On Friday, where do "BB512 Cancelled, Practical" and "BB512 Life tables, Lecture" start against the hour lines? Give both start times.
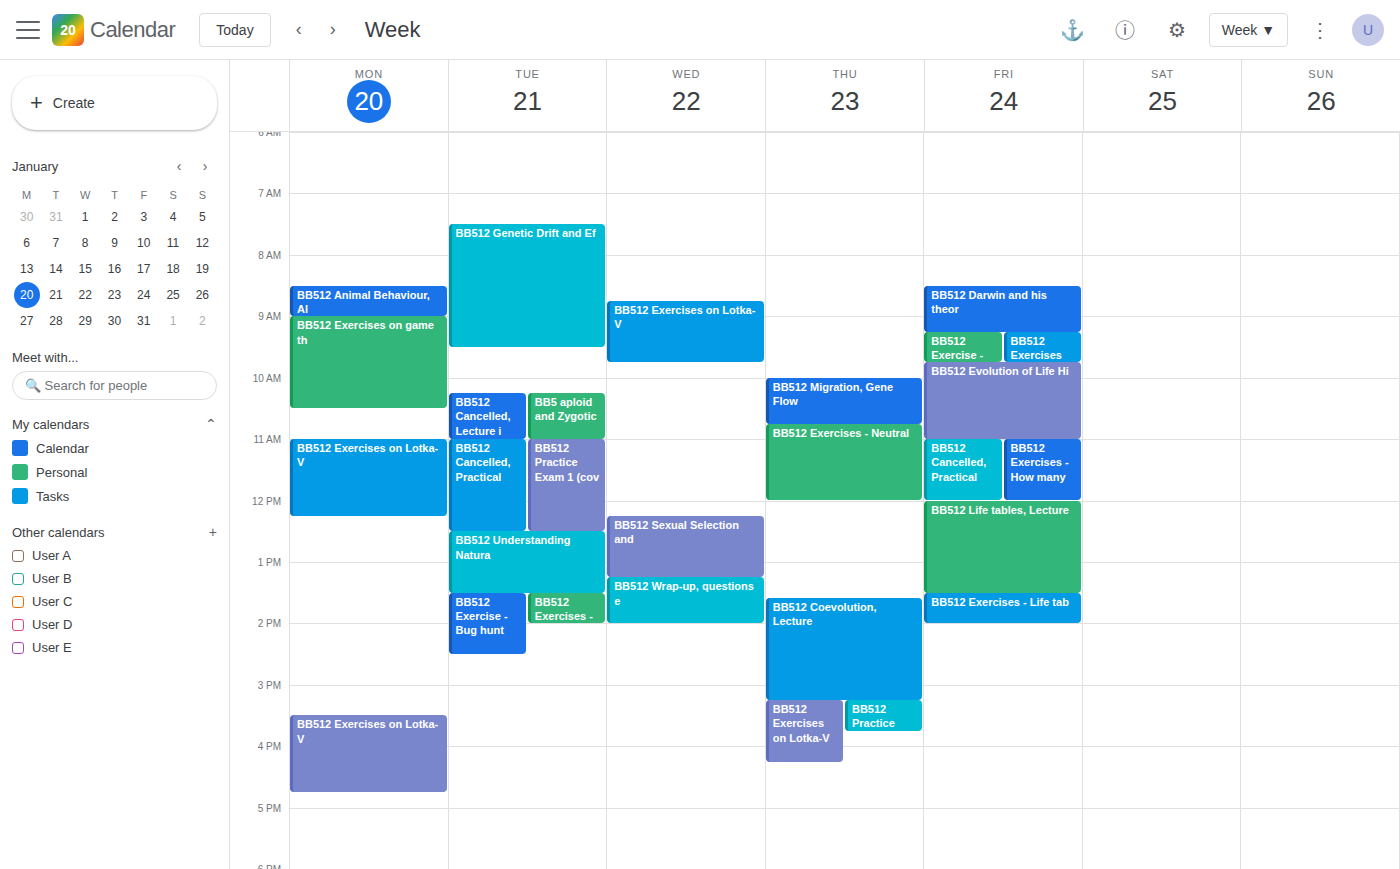
"BB512 Cancelled, Practical": 11:00, exactly on the 11:00 line. "BB512 Life tables, Lecture": 12:00, exactly on the 12:00 line.